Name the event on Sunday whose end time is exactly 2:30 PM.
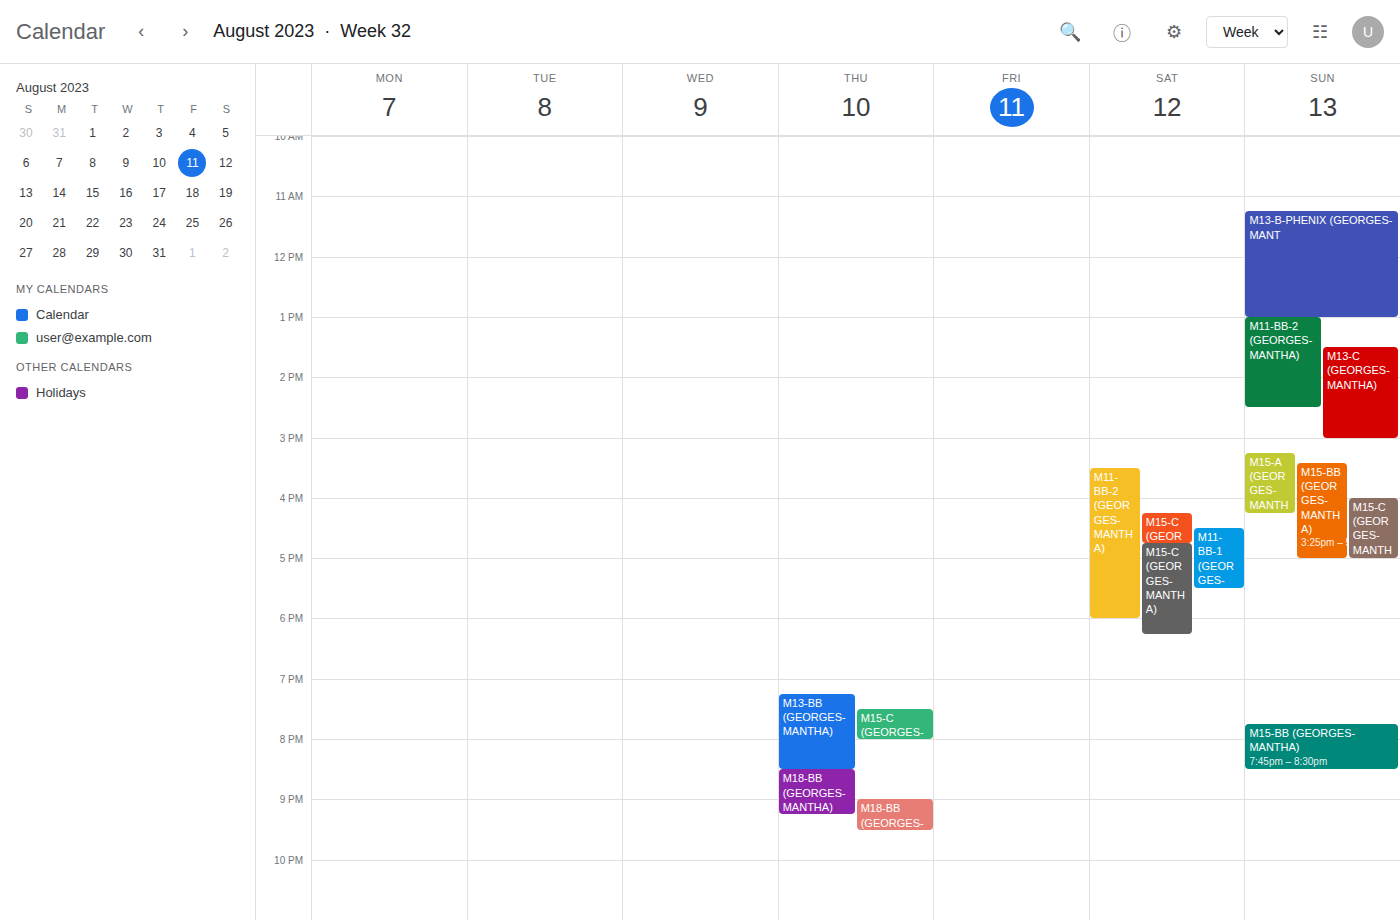
"M11-BB-2 (GEORGES-MANTHA)"